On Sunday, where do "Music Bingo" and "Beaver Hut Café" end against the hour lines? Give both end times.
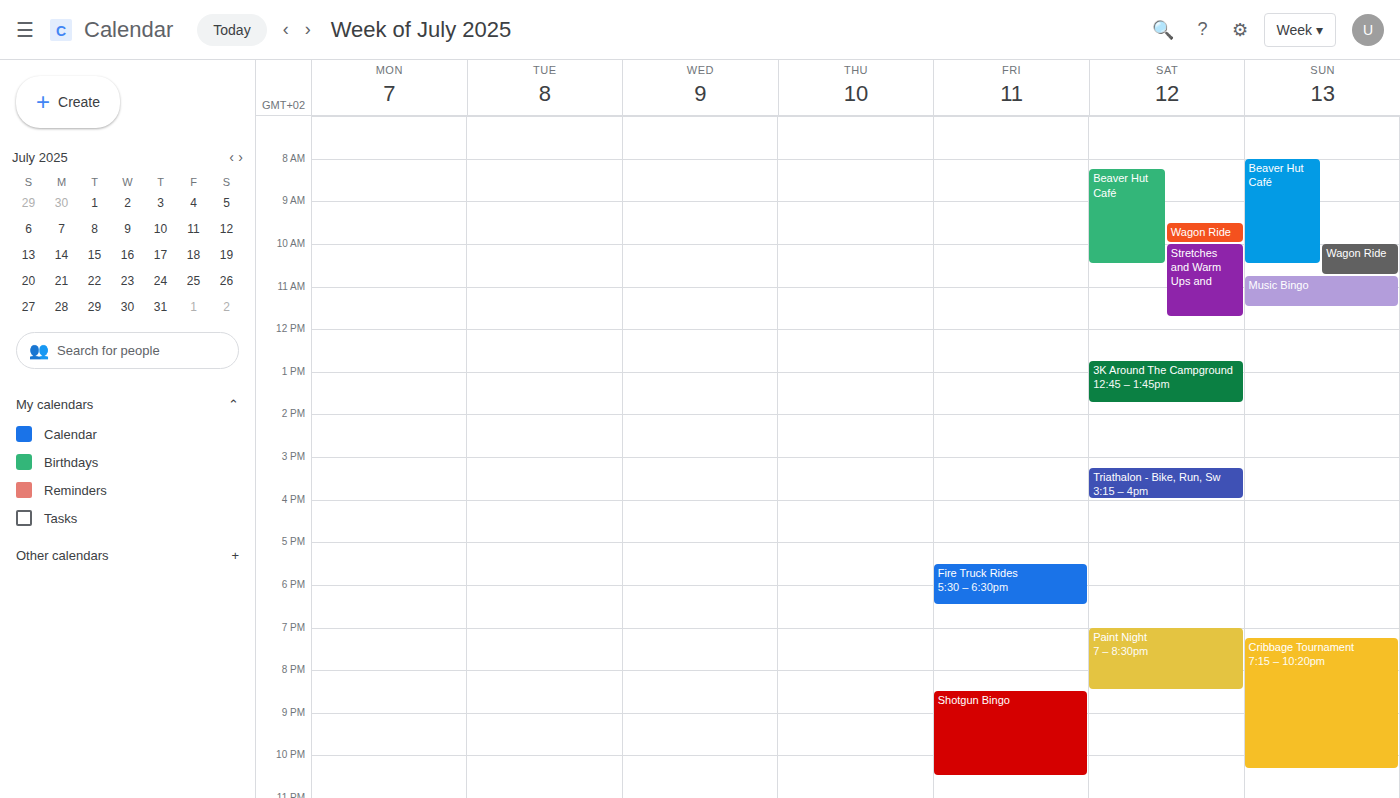
"Music Bingo": 11:30 AM, halfway between the 11 AM and 12 PM lines. "Beaver Hut Café": 10:30 AM, halfway between the 10 AM and 11 AM lines.